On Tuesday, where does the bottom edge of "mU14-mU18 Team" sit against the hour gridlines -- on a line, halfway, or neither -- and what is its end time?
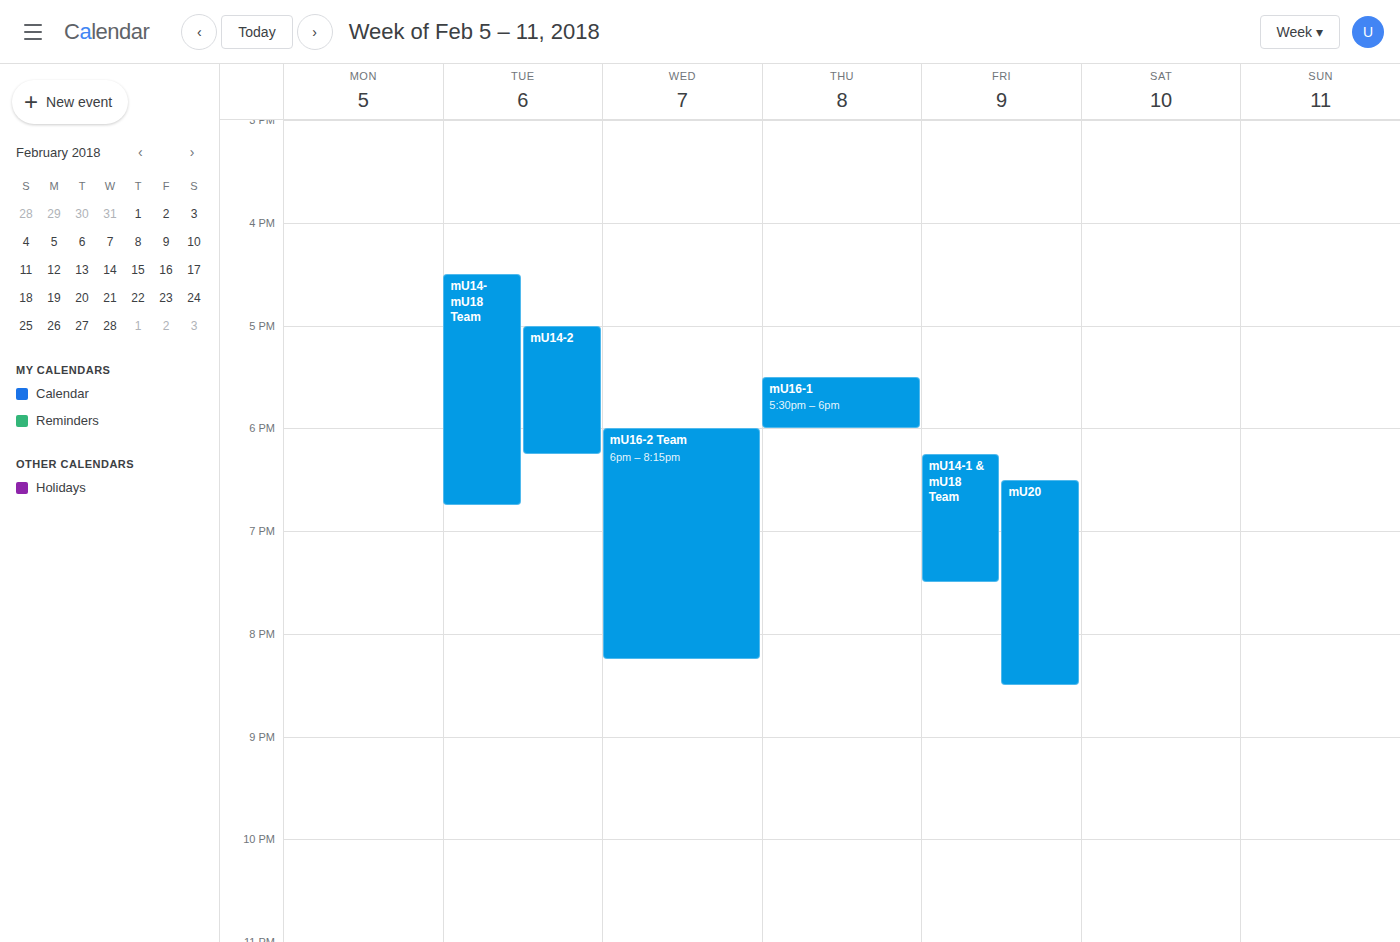
6:45 PM -- neither: three quarters of the way from the 6 PM line to the 7 PM line.